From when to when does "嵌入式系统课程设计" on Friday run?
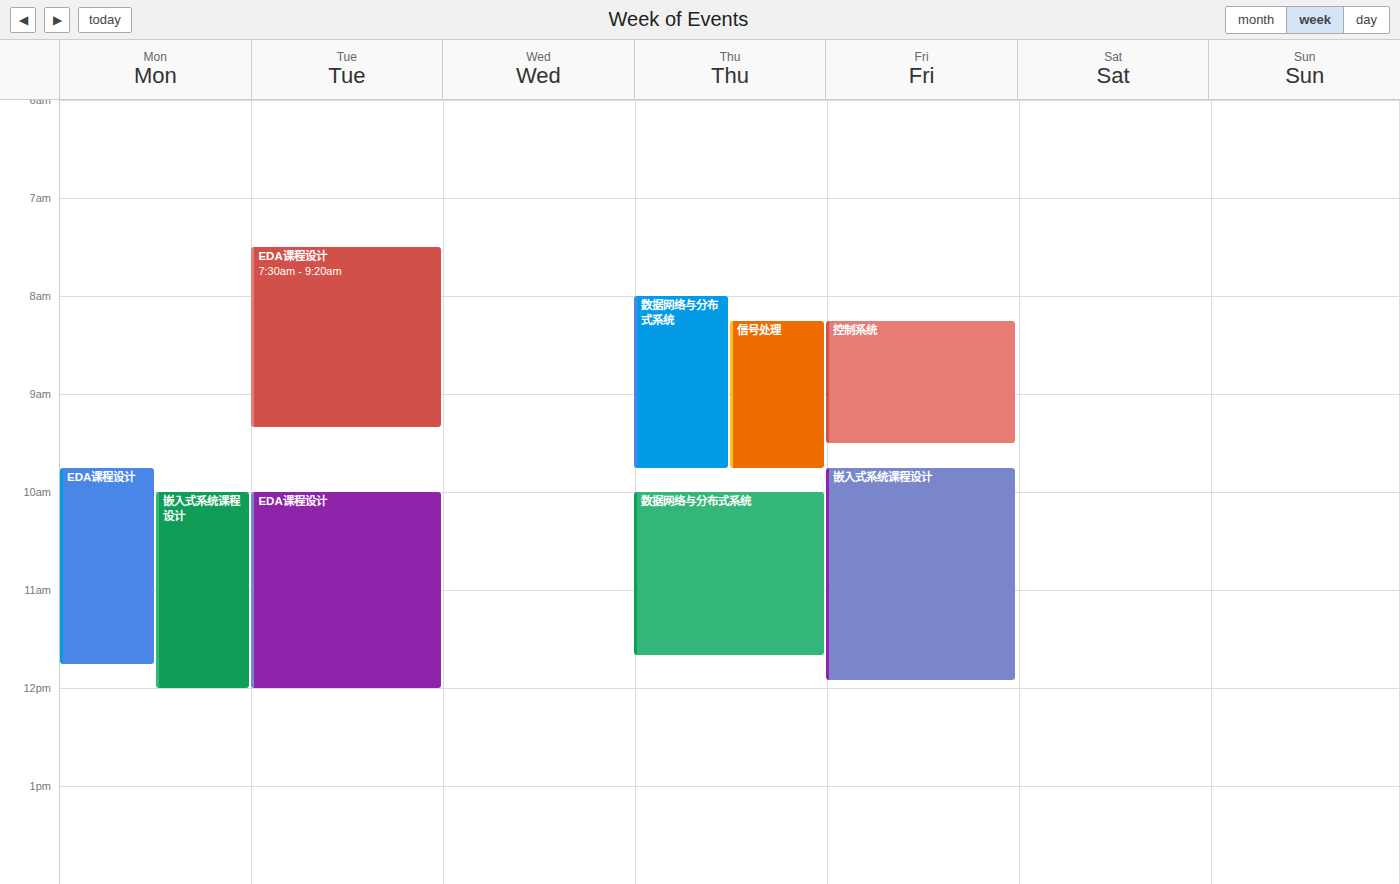
9:45 AM to 11:55 AM